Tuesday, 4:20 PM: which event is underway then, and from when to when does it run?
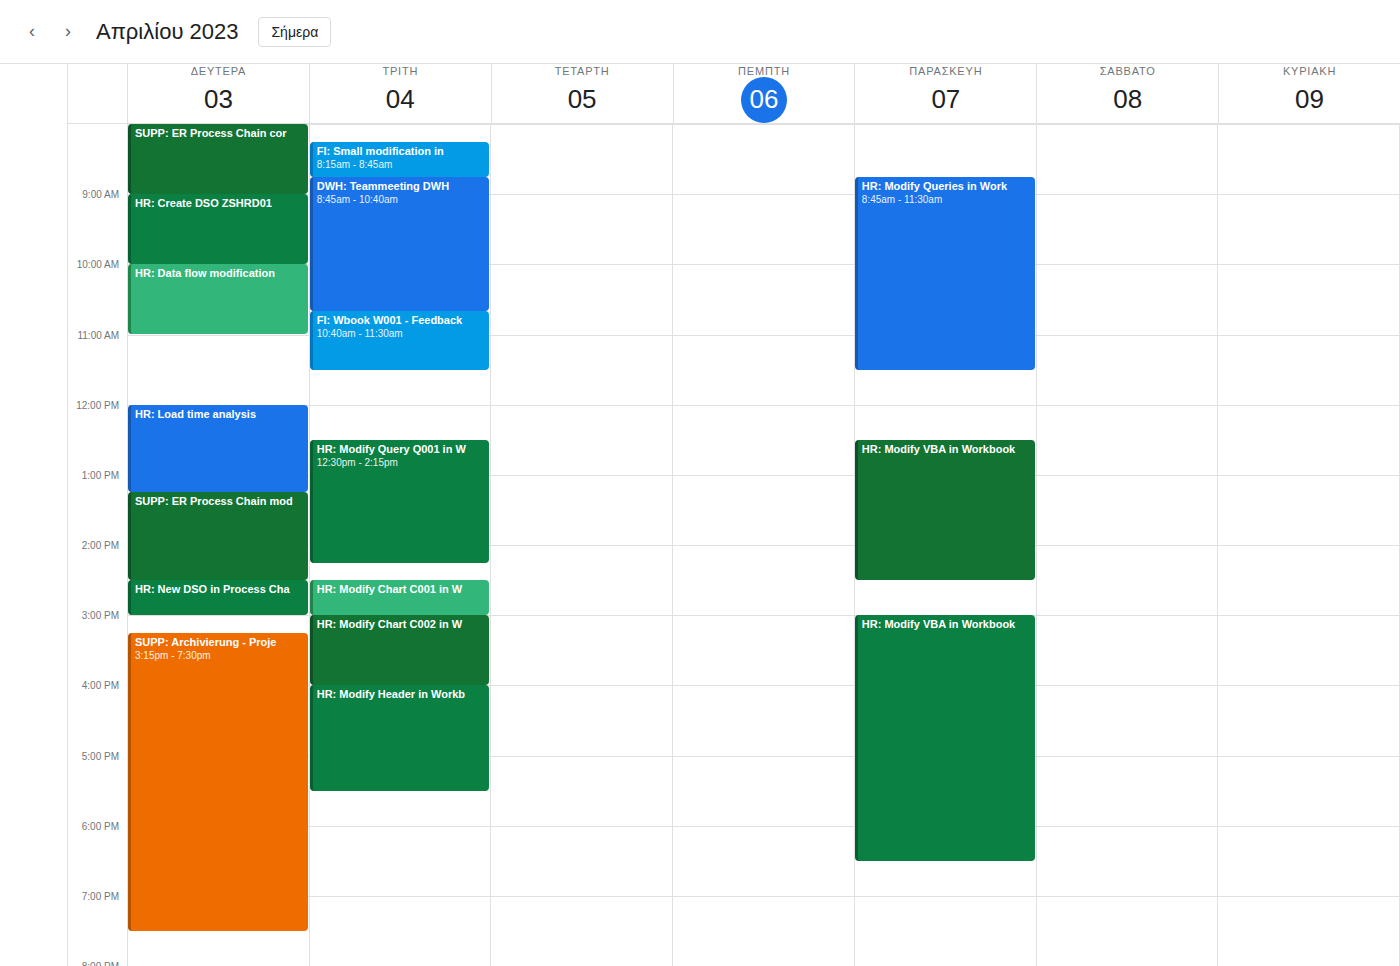
"HR: Modify Header in Workb", 4:00 PM to 5:30 PM